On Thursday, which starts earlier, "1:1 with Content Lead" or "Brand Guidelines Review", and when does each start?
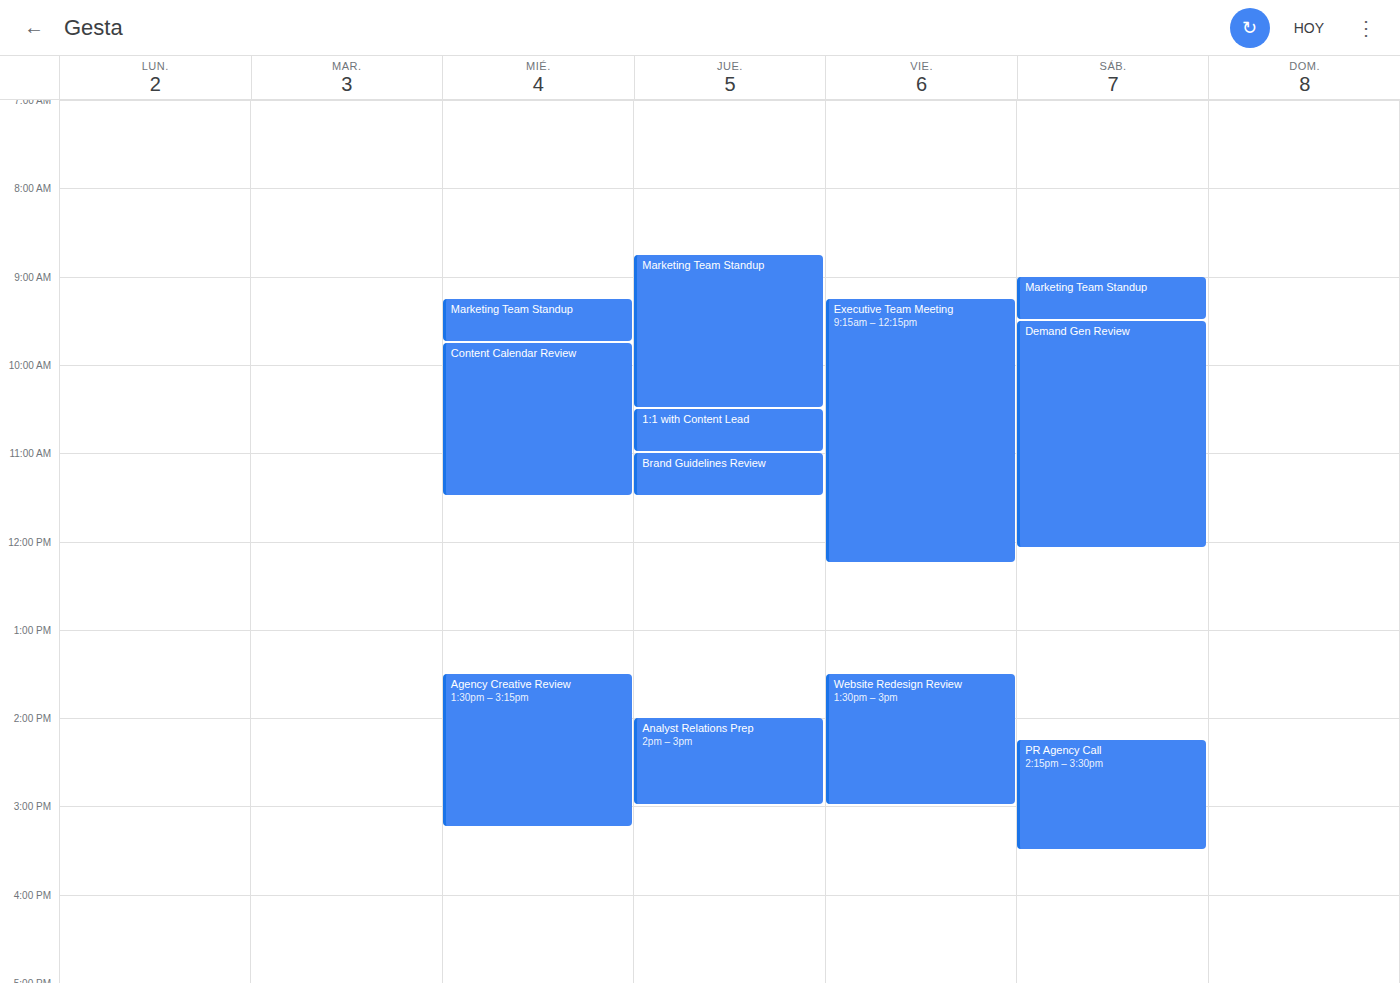
"1:1 with Content Lead" 10:30; "Brand Guidelines Review" 11:00.